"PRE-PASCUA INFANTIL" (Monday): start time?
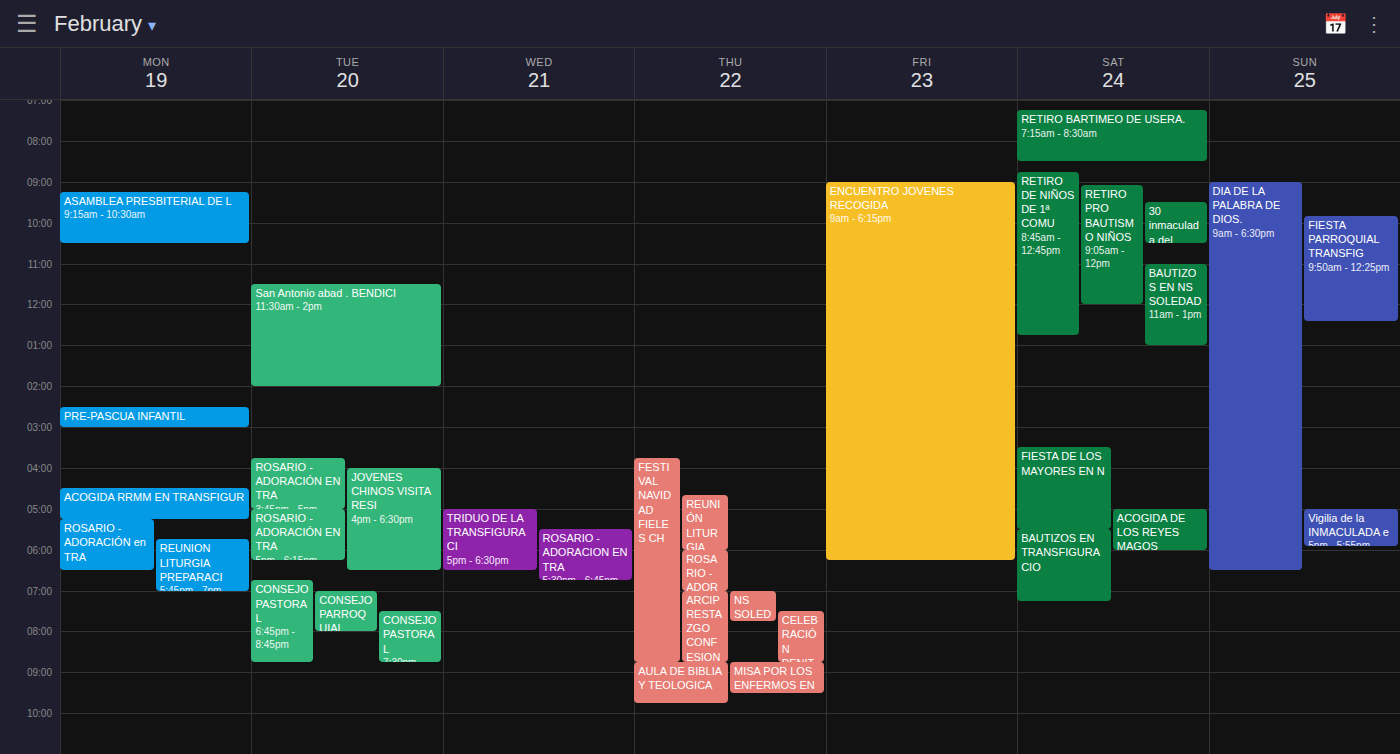
2:30 PM